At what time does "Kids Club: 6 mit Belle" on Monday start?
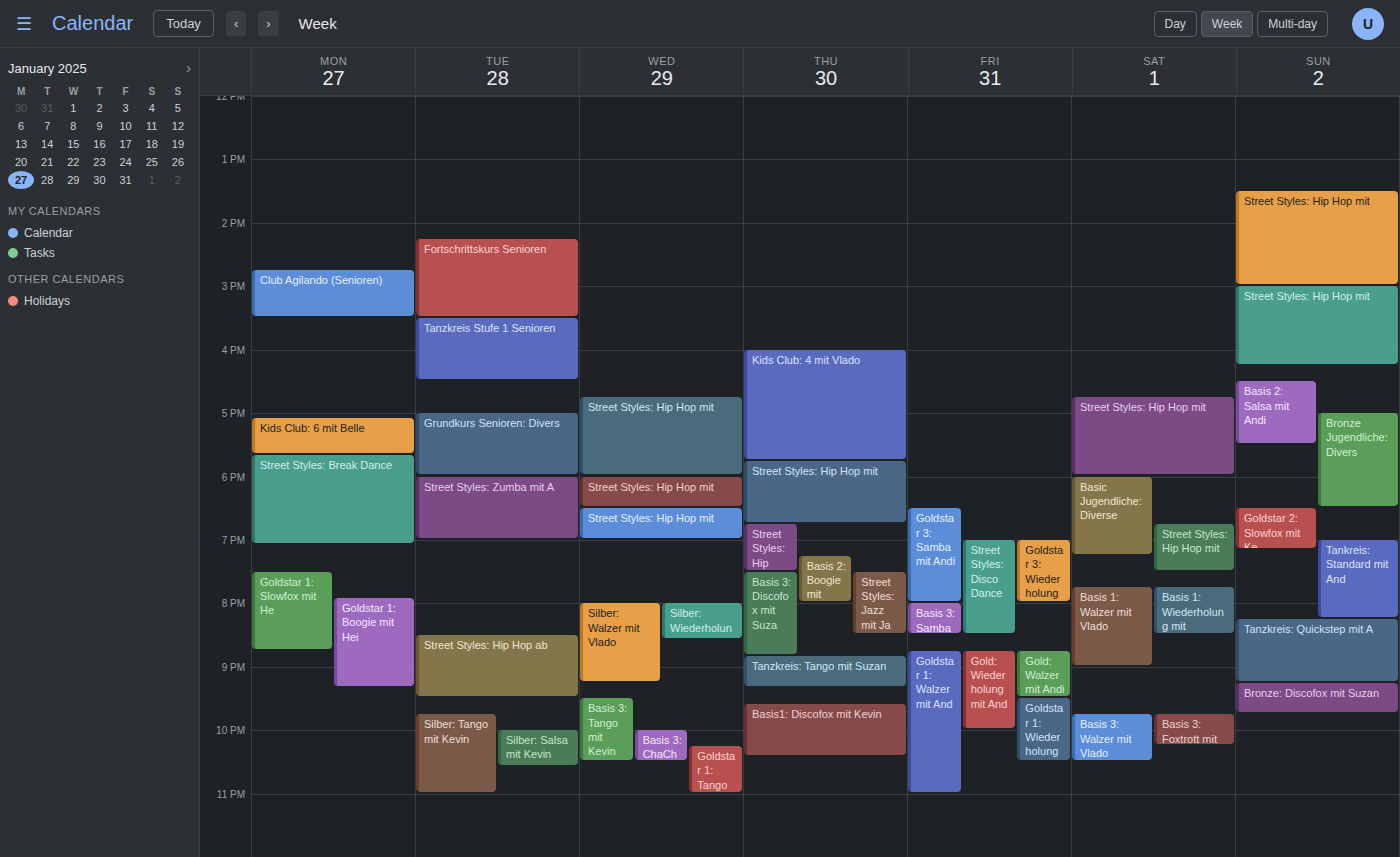
17:05